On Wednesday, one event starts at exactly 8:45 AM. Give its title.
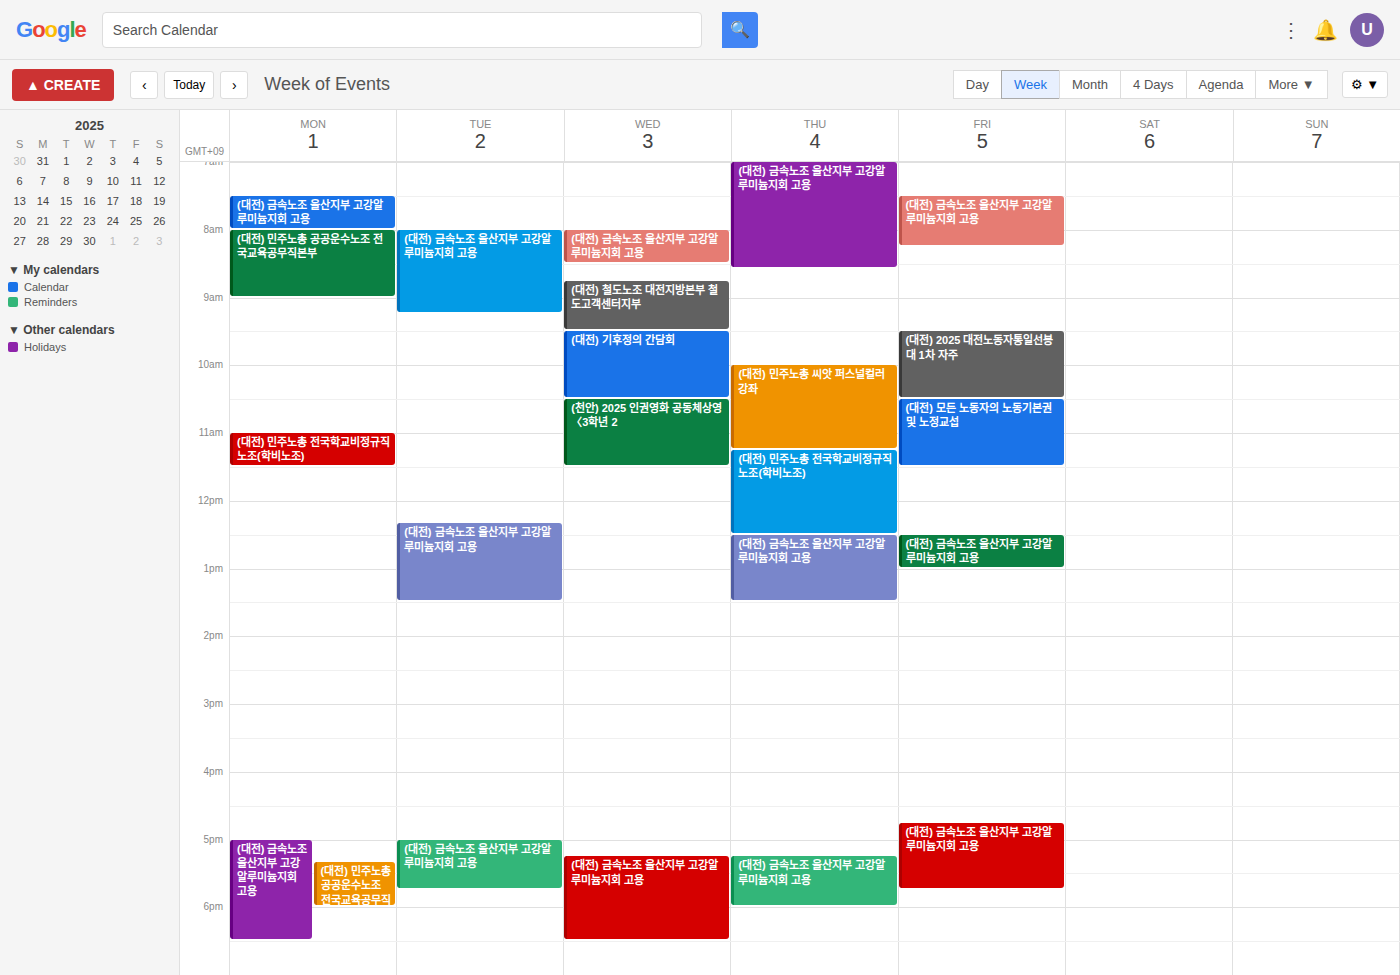
"(대전) 철도노조 대전지방본부 철도고객센터지부"